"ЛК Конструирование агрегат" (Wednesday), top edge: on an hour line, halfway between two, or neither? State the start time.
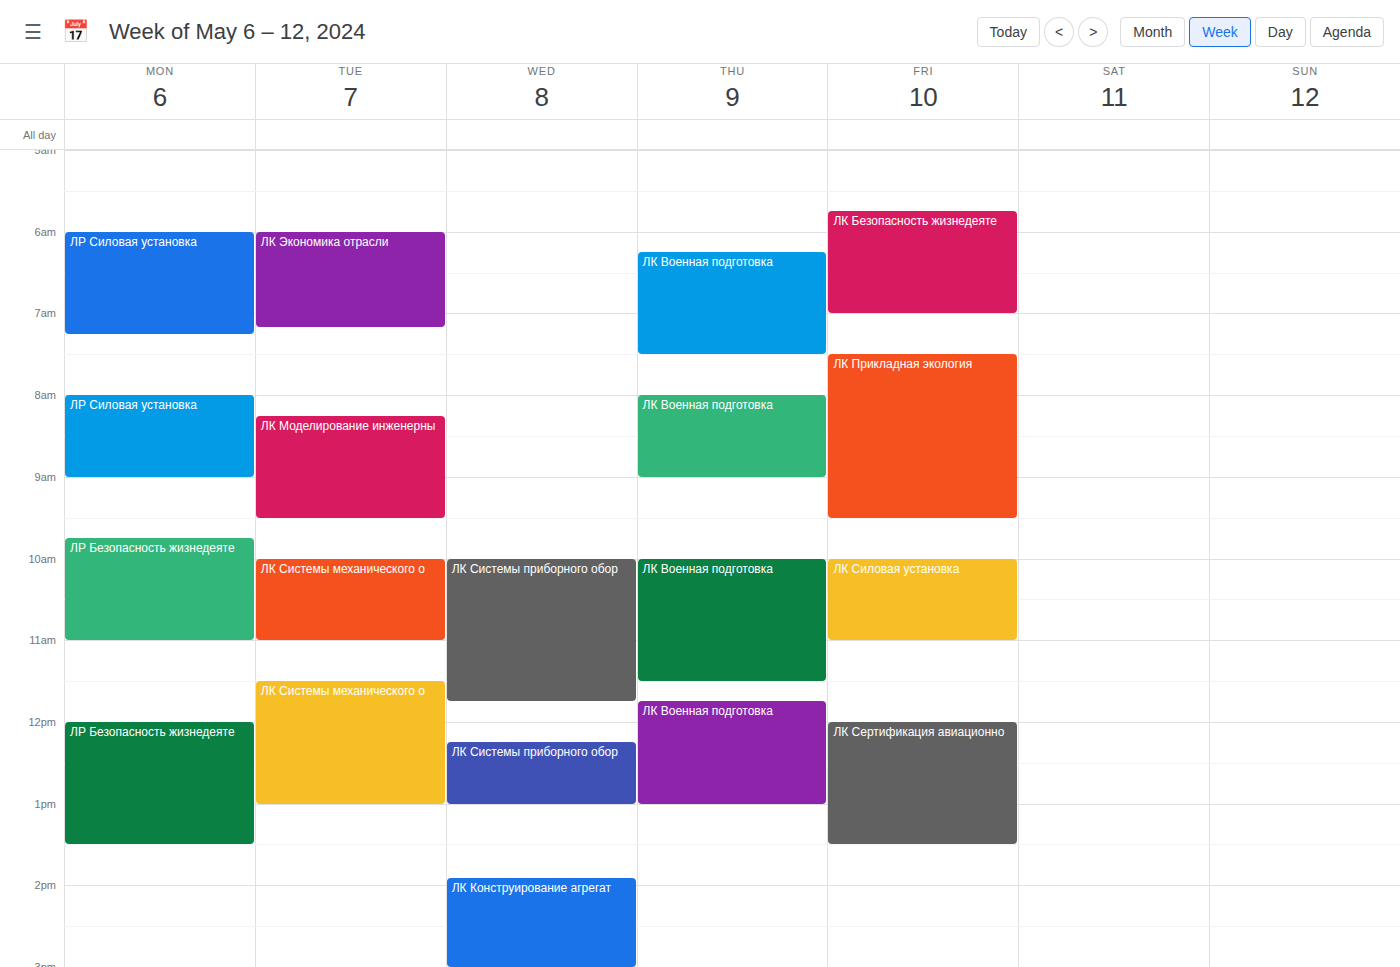
1:55 PM -- neither: 55 minutes below the 1 PM line and 5 minutes above the 2 PM line.